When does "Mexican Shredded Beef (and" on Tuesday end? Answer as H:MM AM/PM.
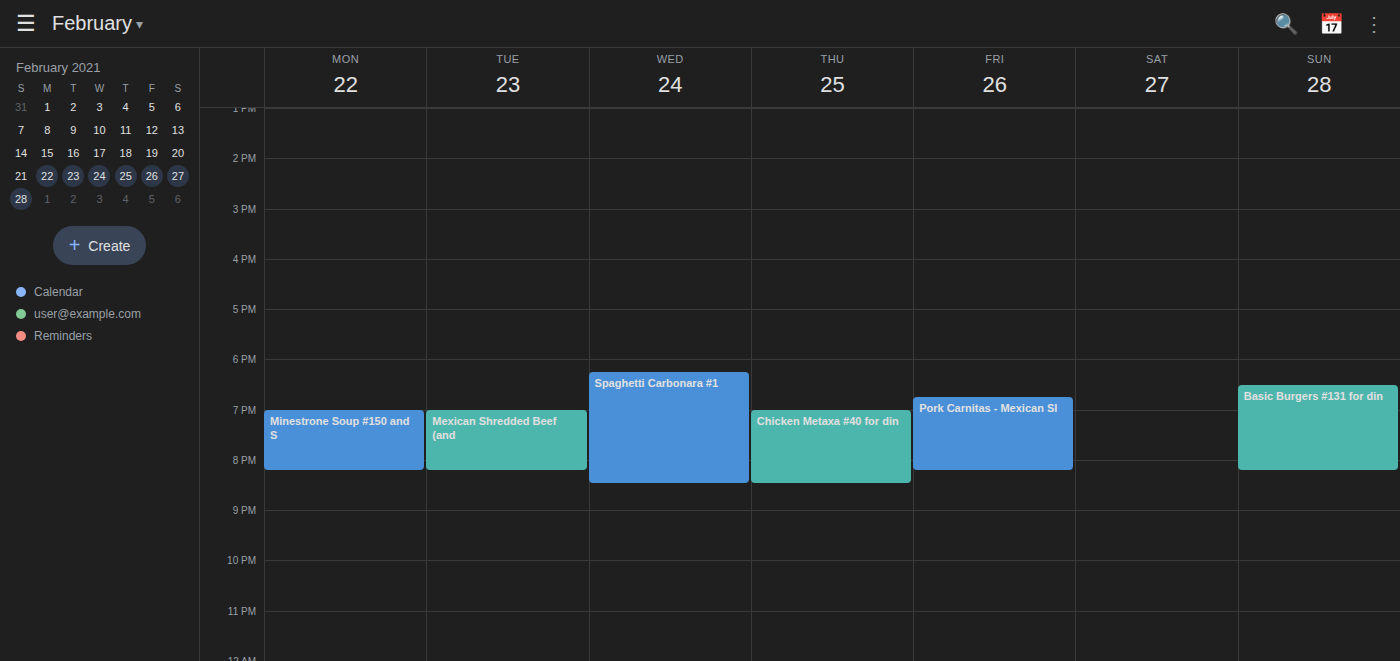
8:15 PM